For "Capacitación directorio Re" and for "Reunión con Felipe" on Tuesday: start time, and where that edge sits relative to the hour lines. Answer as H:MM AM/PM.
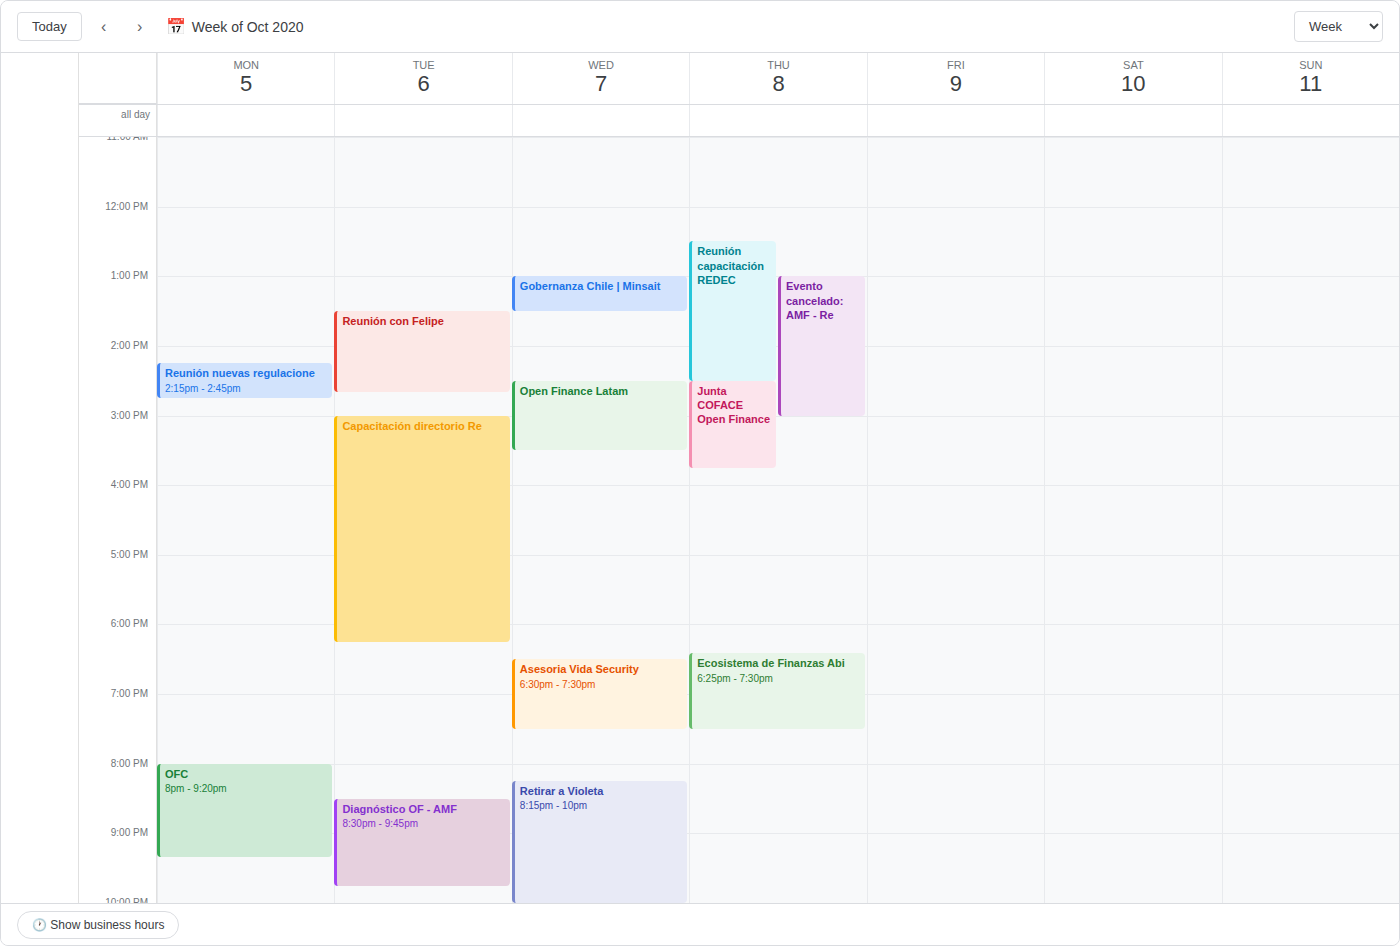
"Capacitación directorio Re": 3:00 PM, exactly on the 3 PM line. "Reunión con Felipe": 1:30 PM, halfway between the 1 PM and 2 PM lines.